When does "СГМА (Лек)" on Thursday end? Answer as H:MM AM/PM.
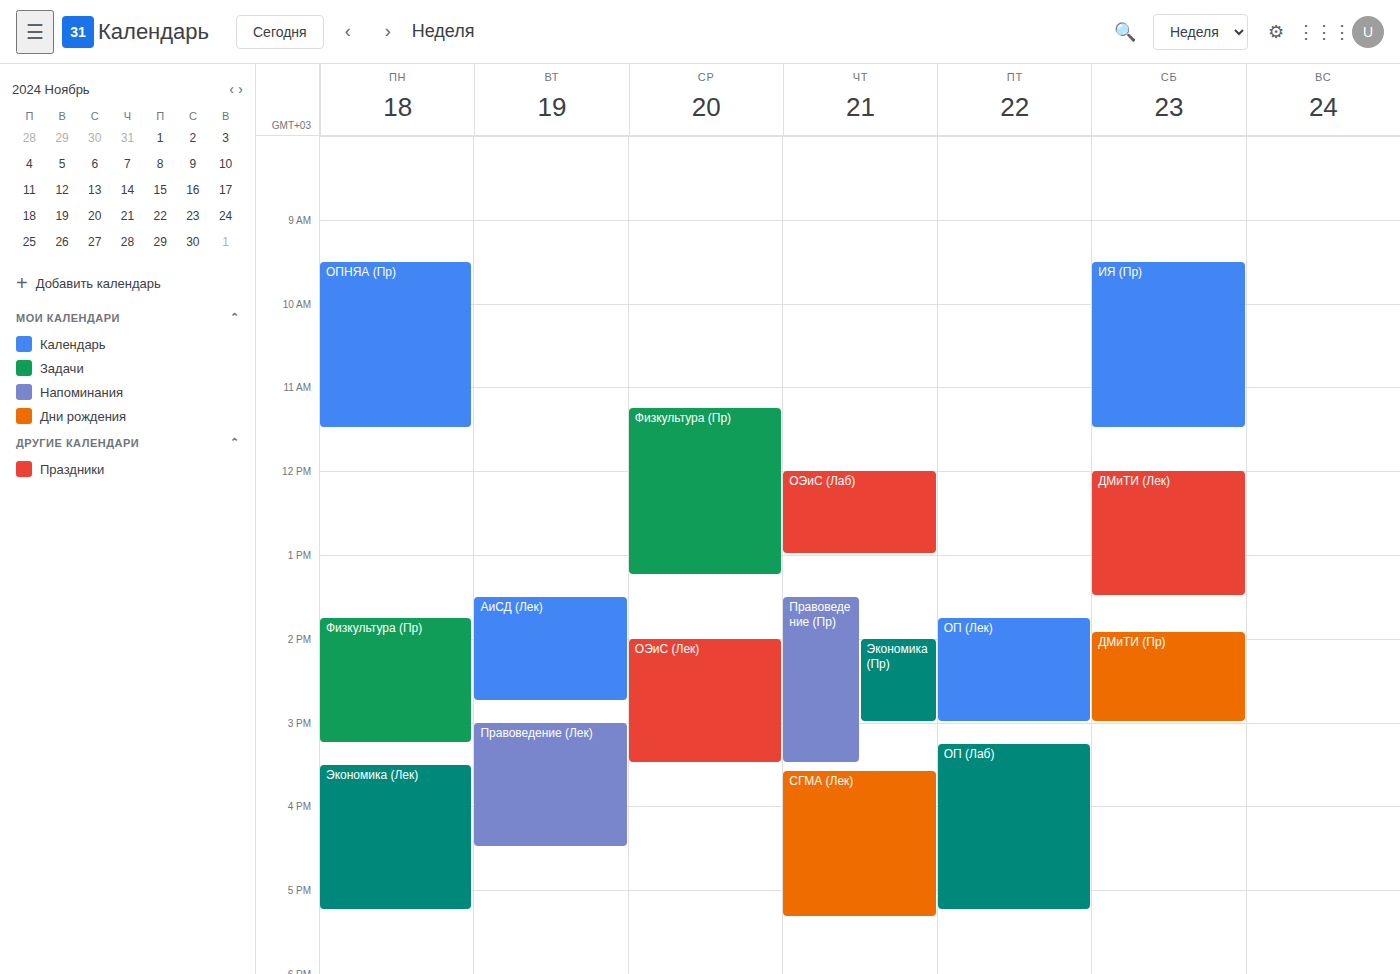
5:20 PM